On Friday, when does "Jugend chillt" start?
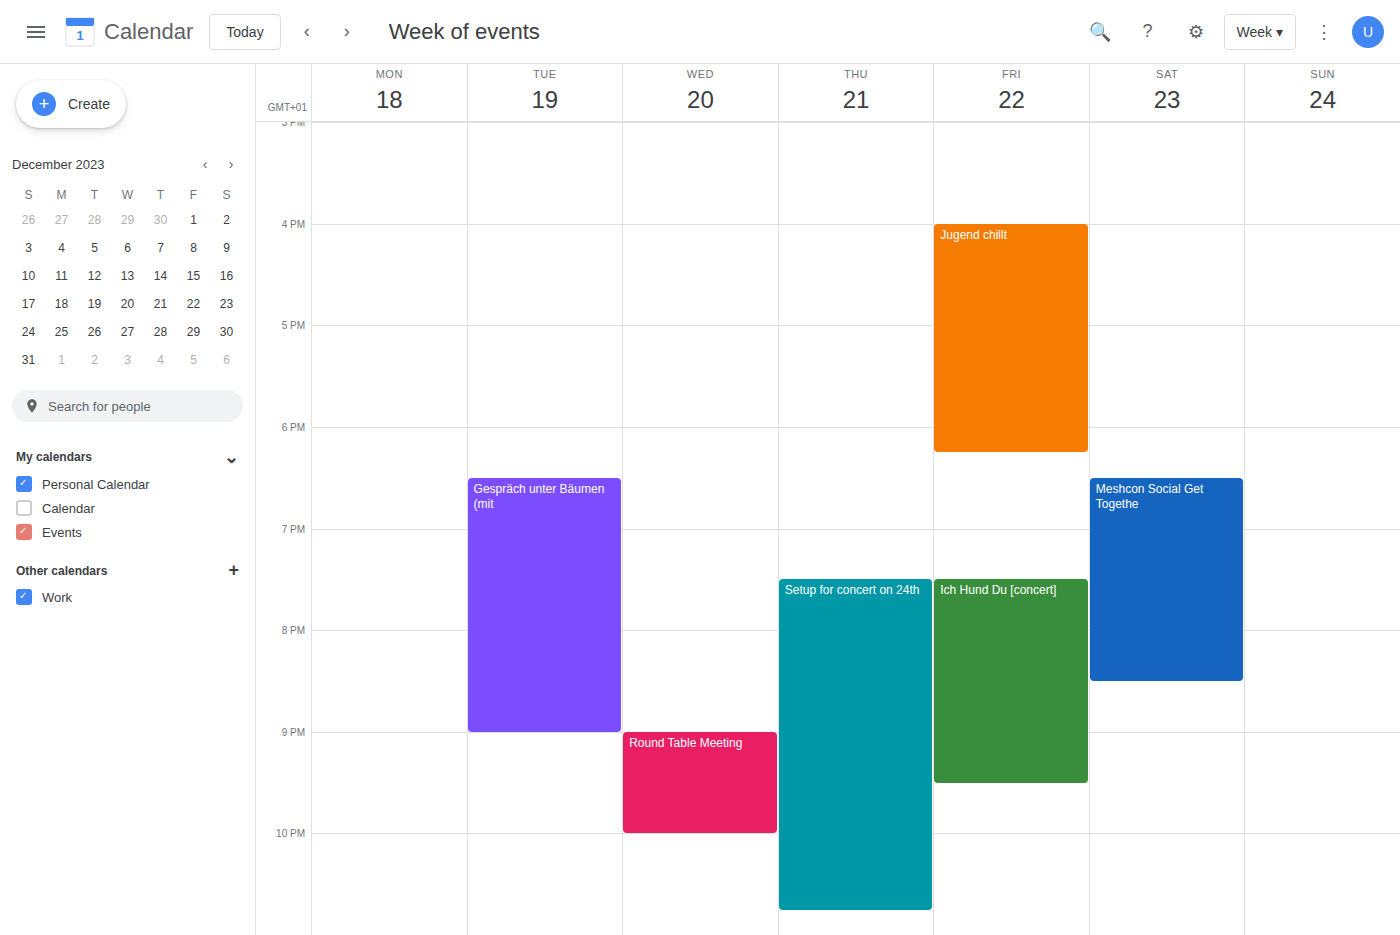
4:00 PM